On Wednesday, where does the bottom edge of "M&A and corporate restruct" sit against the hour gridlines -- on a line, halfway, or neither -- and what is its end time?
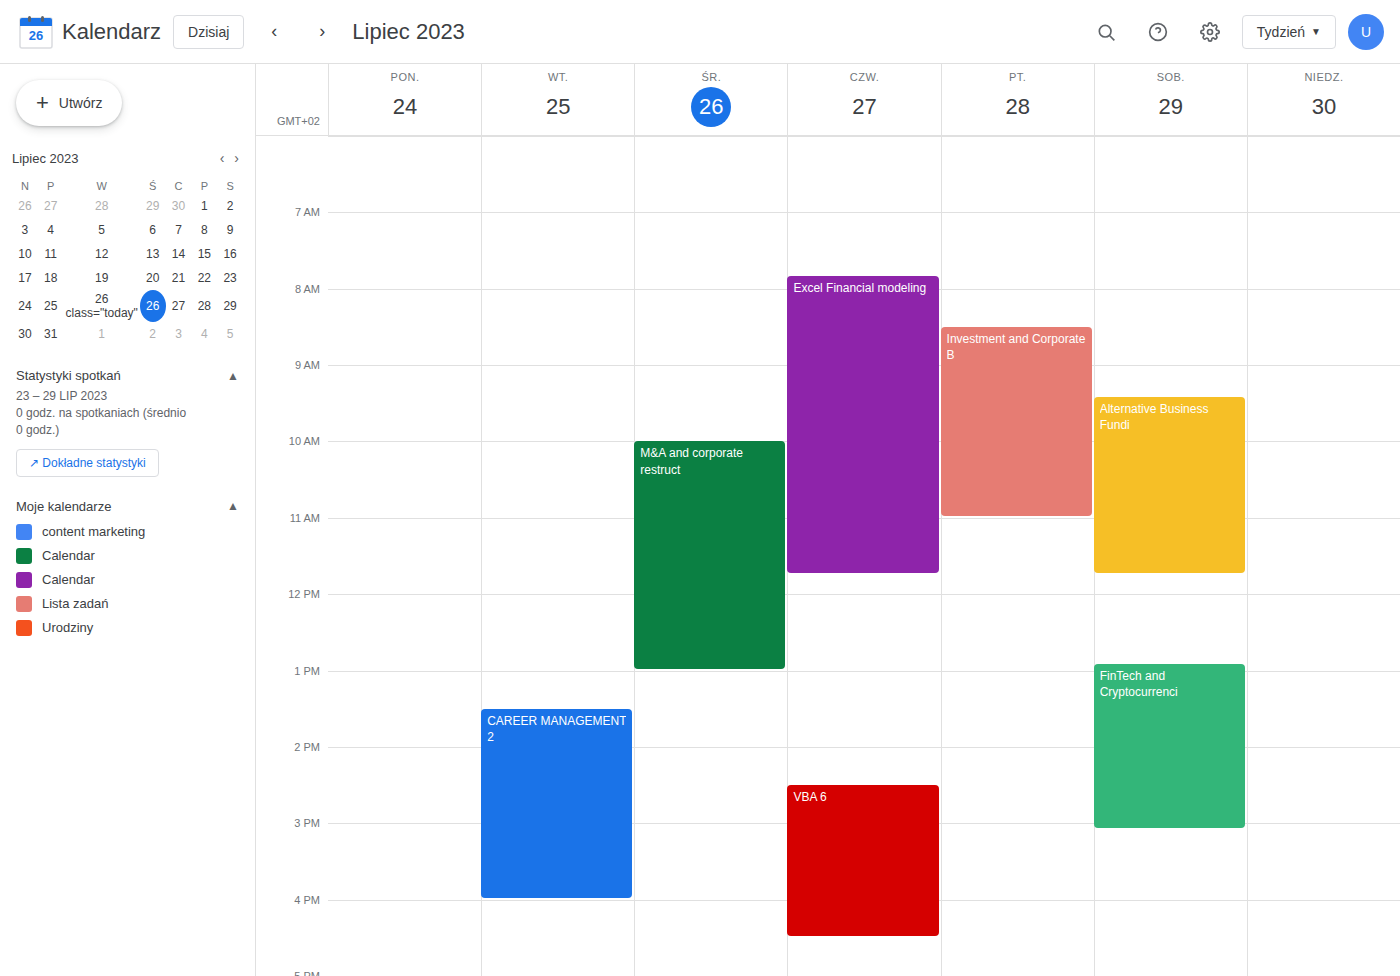
1:00 PM -- exactly on the 1 PM line.